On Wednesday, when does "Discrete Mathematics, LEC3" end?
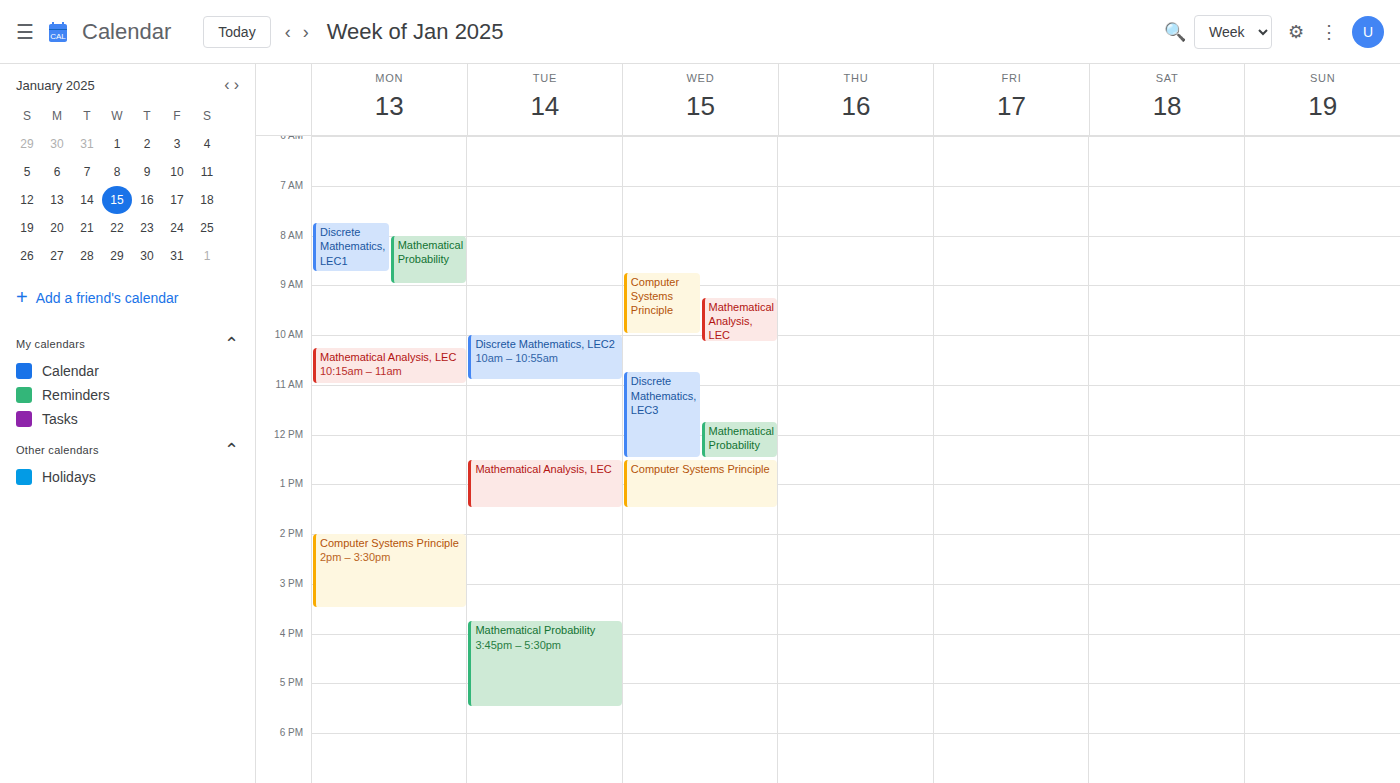
12:30 PM